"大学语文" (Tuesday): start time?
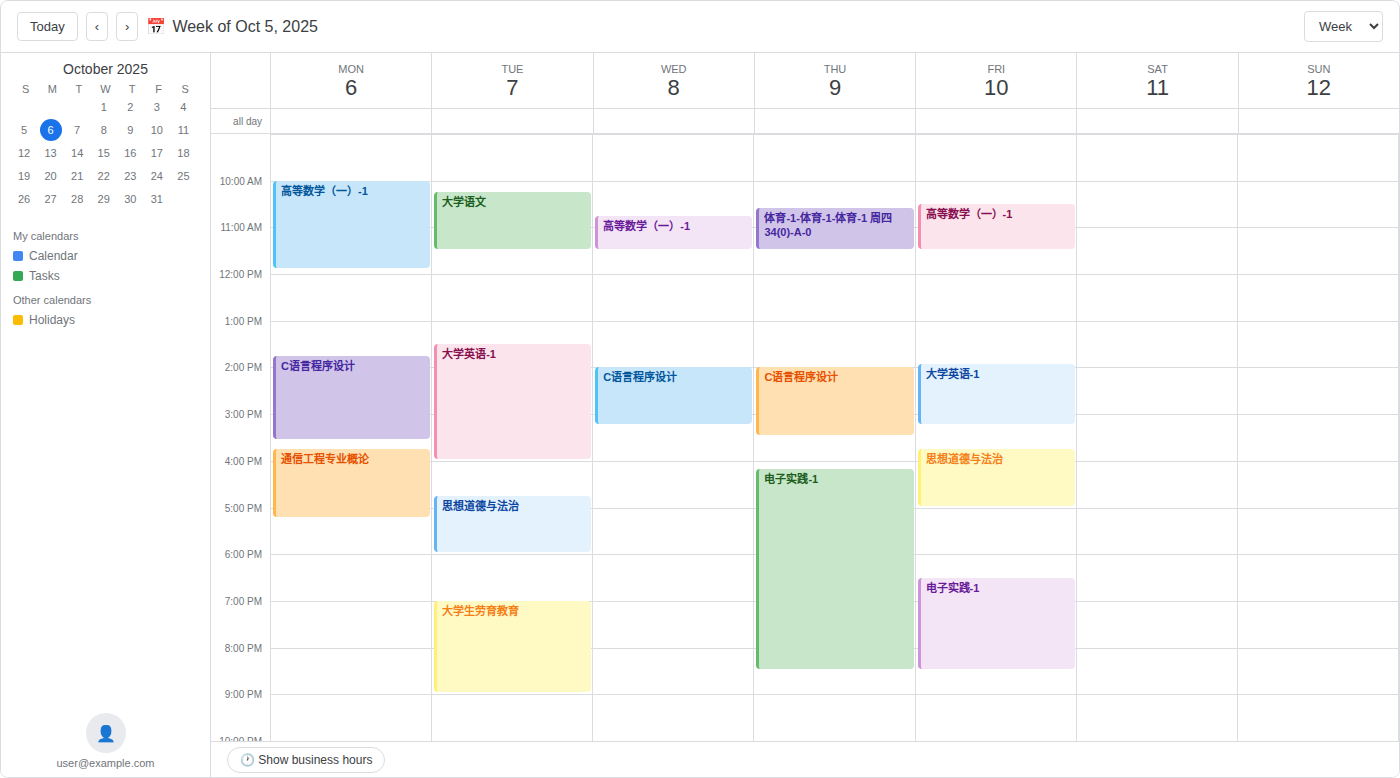
10:15 AM